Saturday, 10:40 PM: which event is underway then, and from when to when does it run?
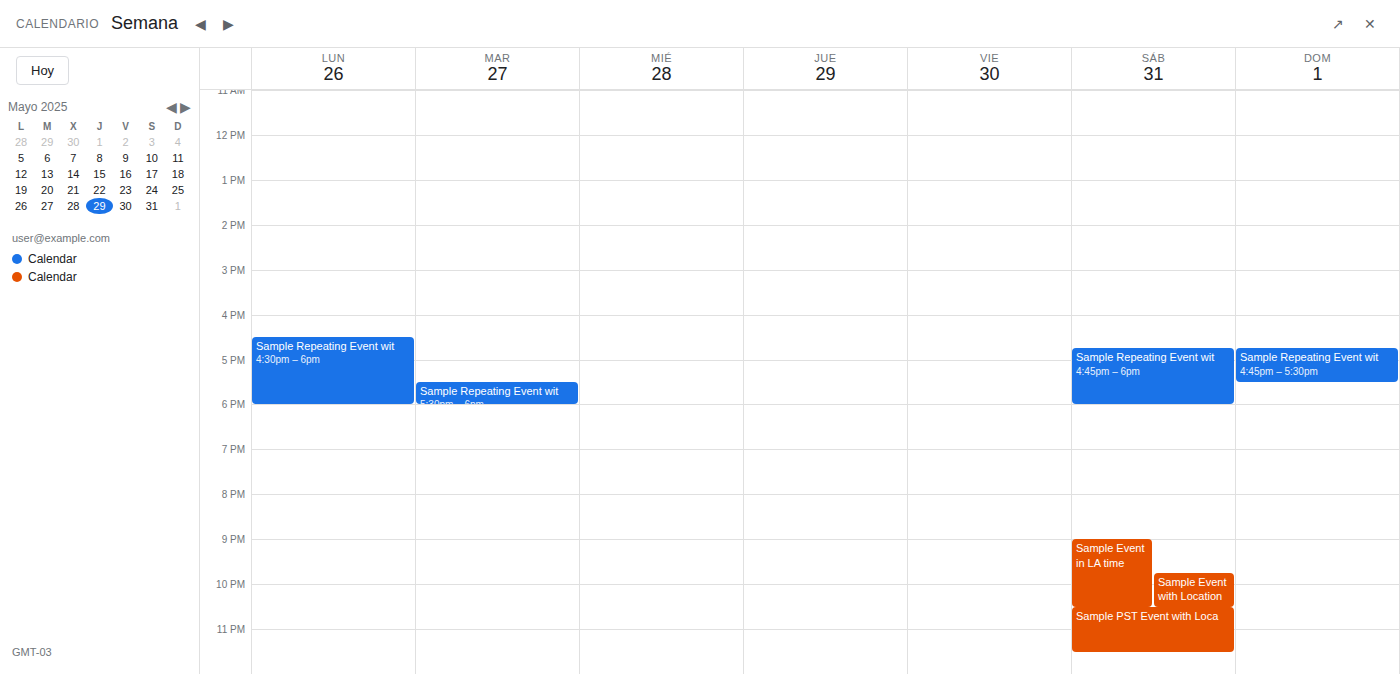
"Sample PST Event with Loca", 10:30 PM to 11:30 PM